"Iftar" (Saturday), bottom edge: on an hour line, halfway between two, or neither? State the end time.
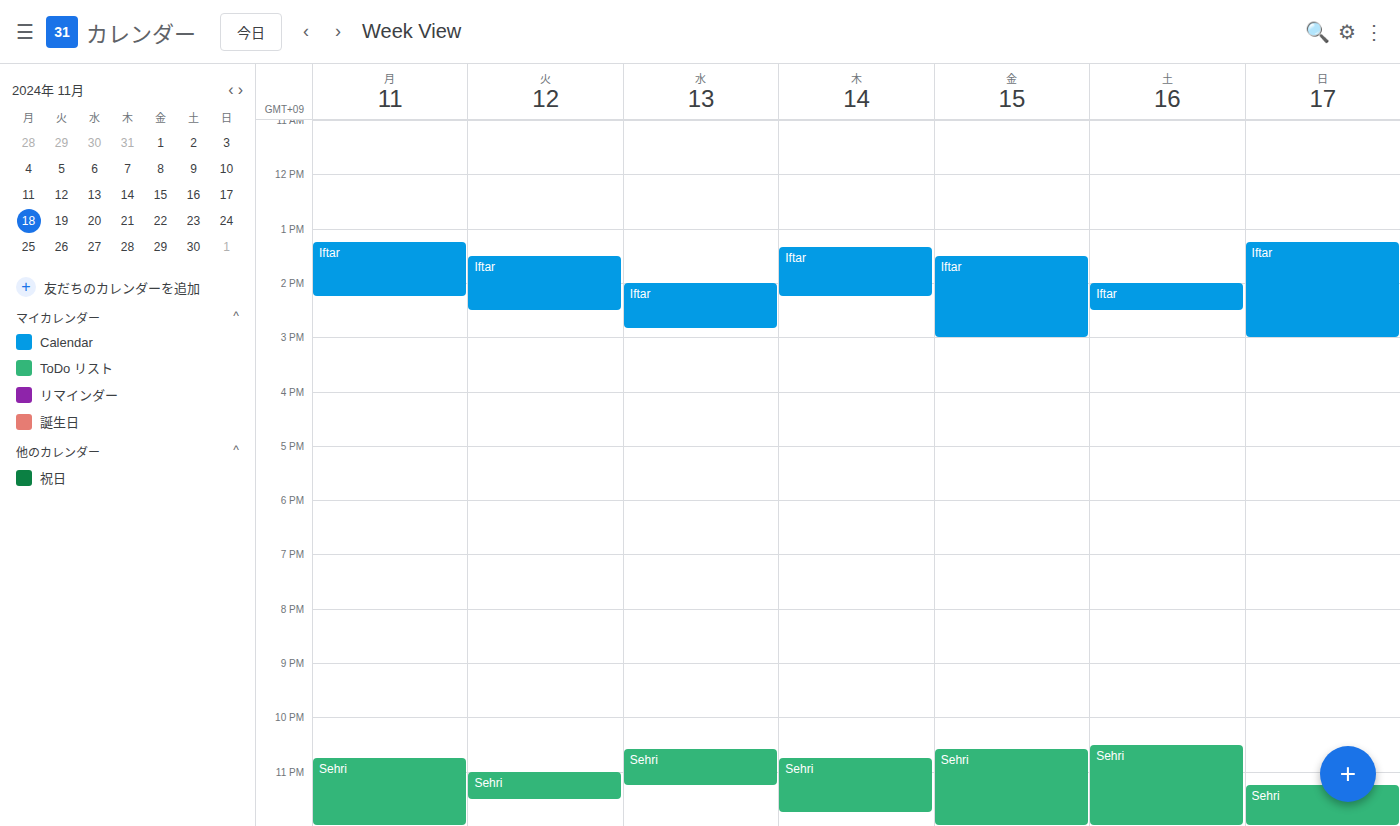
2:30 PM -- halfway between the 2 PM and 3 PM lines.